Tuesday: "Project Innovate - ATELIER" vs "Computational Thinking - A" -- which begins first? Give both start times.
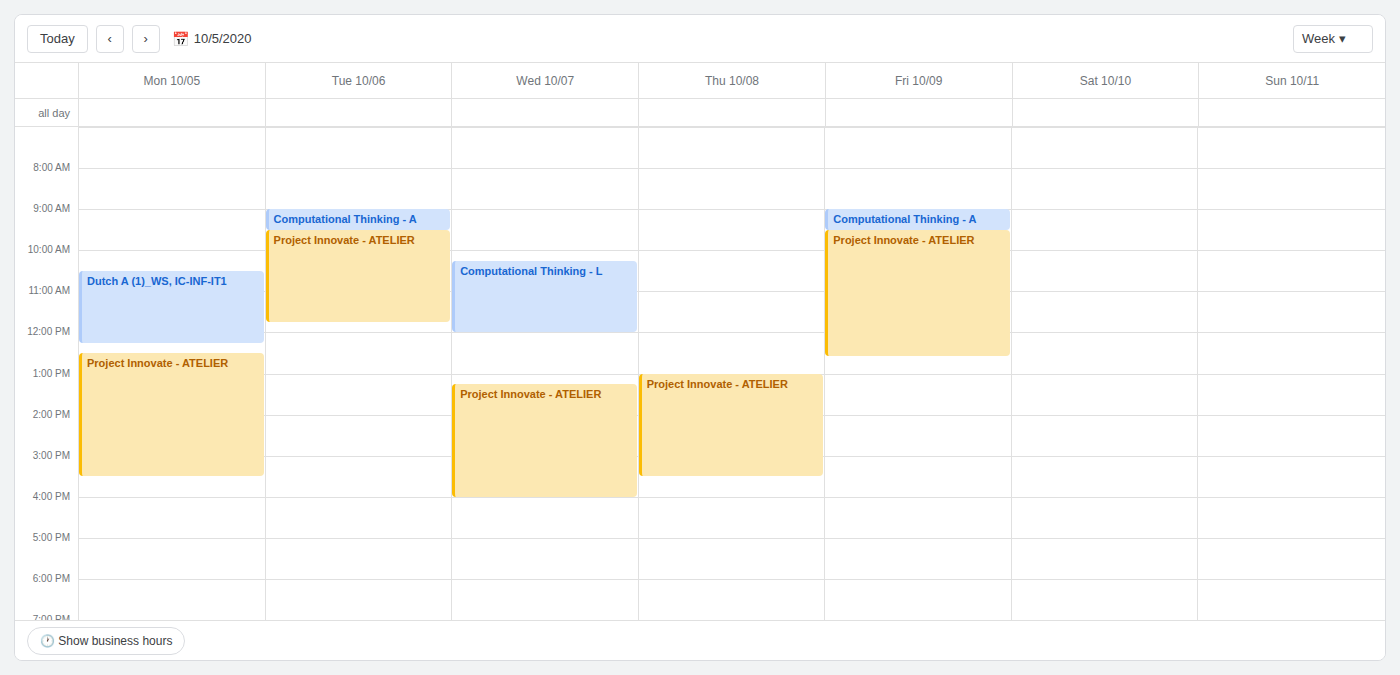
"Computational Thinking - A" 09:00; "Project Innovate - ATELIER" 09:30.